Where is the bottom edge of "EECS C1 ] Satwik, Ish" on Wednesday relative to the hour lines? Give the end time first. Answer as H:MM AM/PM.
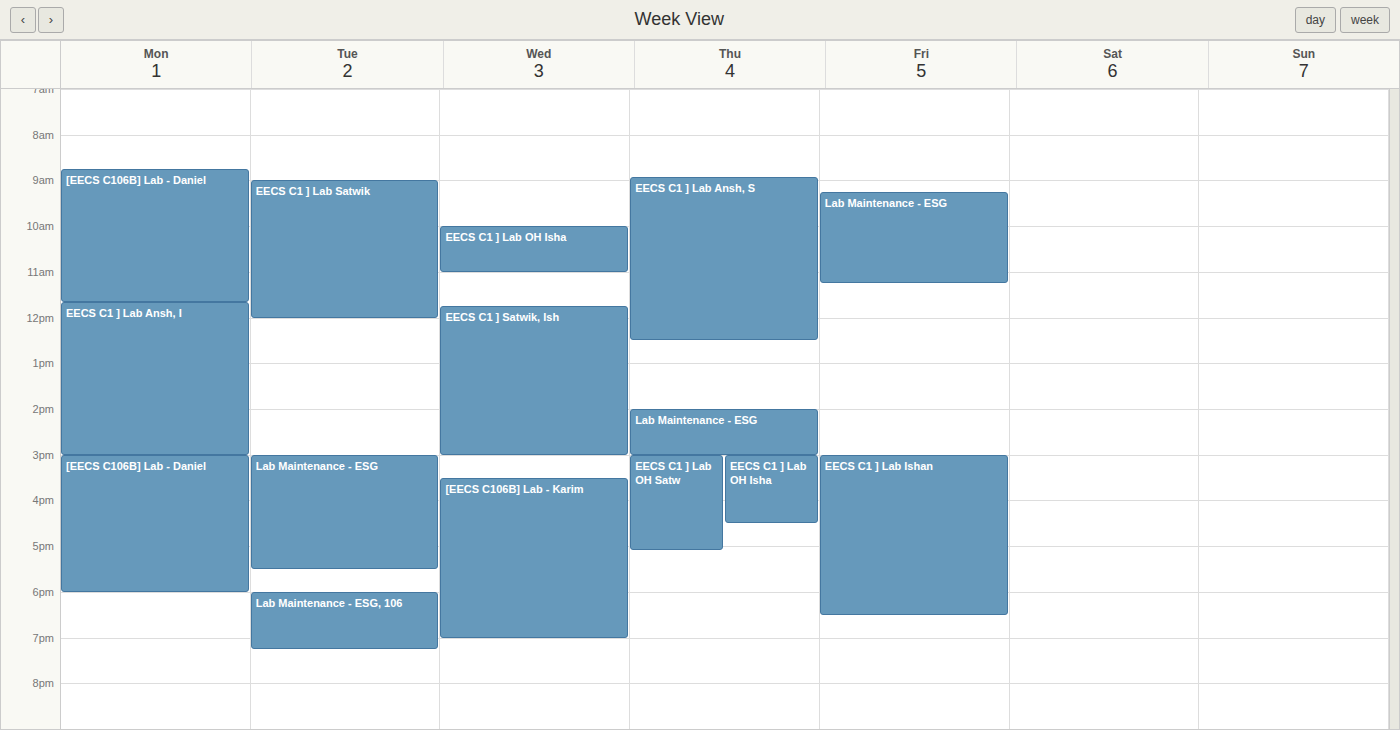
3:00 PM -- exactly on the 3 PM line.